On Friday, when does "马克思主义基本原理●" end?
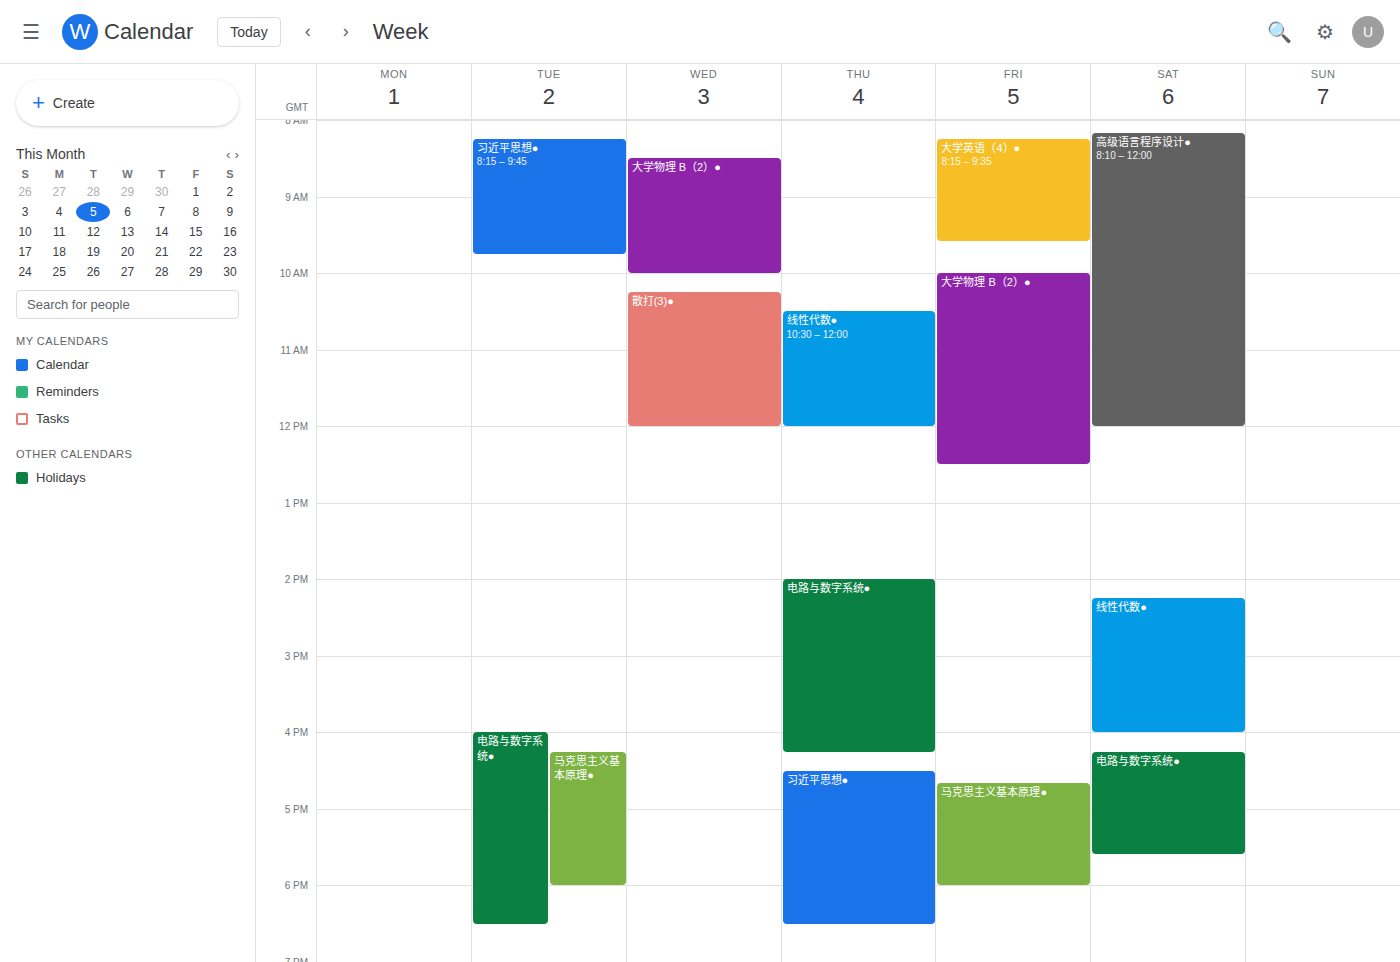
6:00 PM